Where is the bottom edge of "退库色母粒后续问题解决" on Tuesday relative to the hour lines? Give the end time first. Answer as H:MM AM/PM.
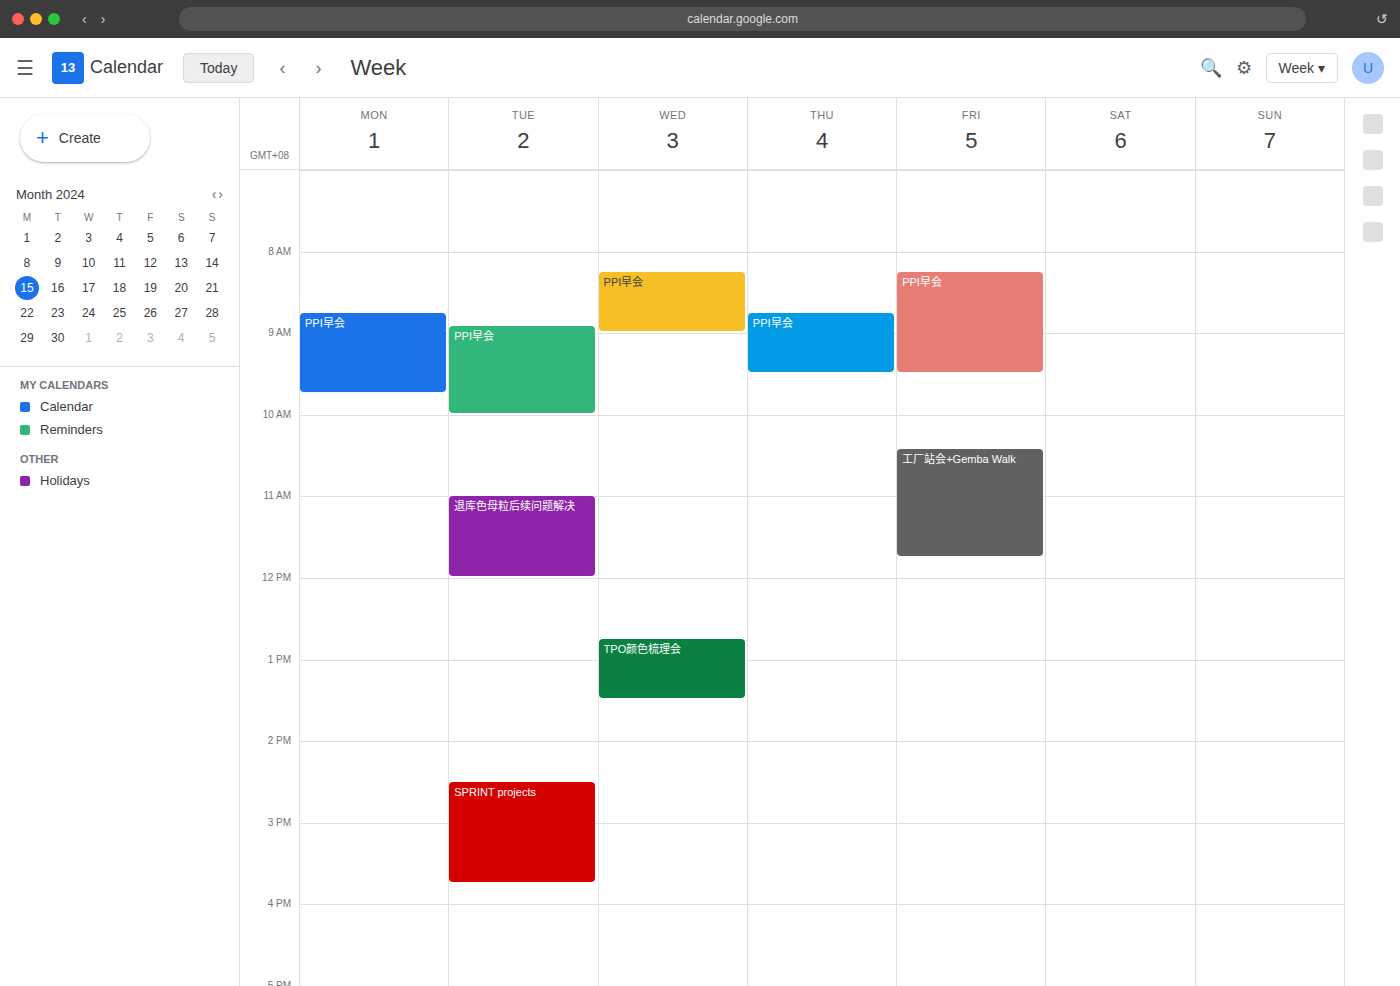
12:00 PM -- exactly on the 12 PM line.